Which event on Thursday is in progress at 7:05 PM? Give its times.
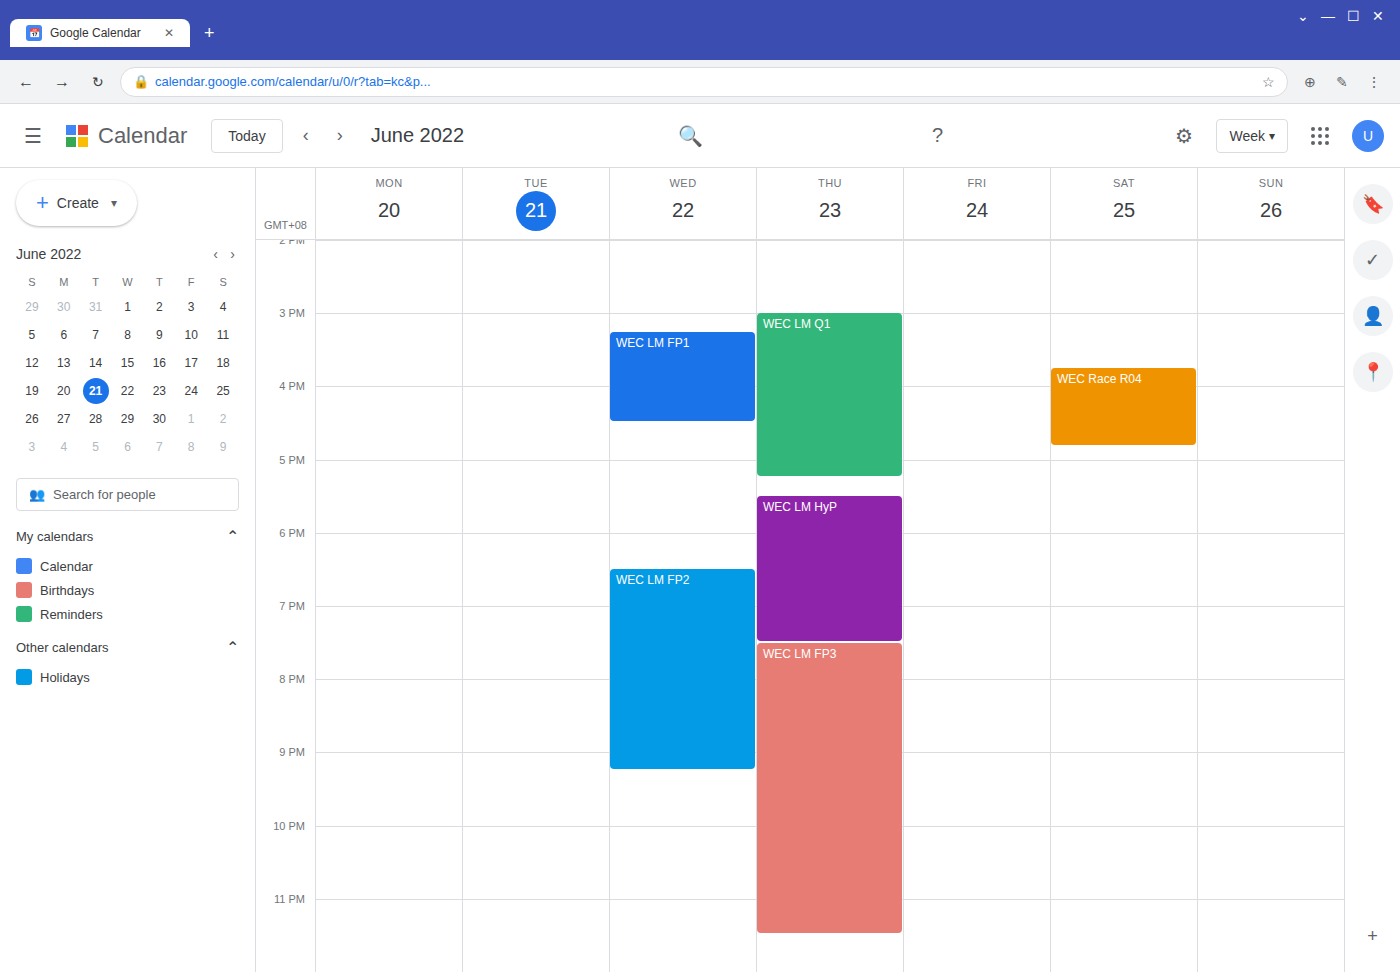
"WEC LM HyP", 5:30 PM to 7:30 PM